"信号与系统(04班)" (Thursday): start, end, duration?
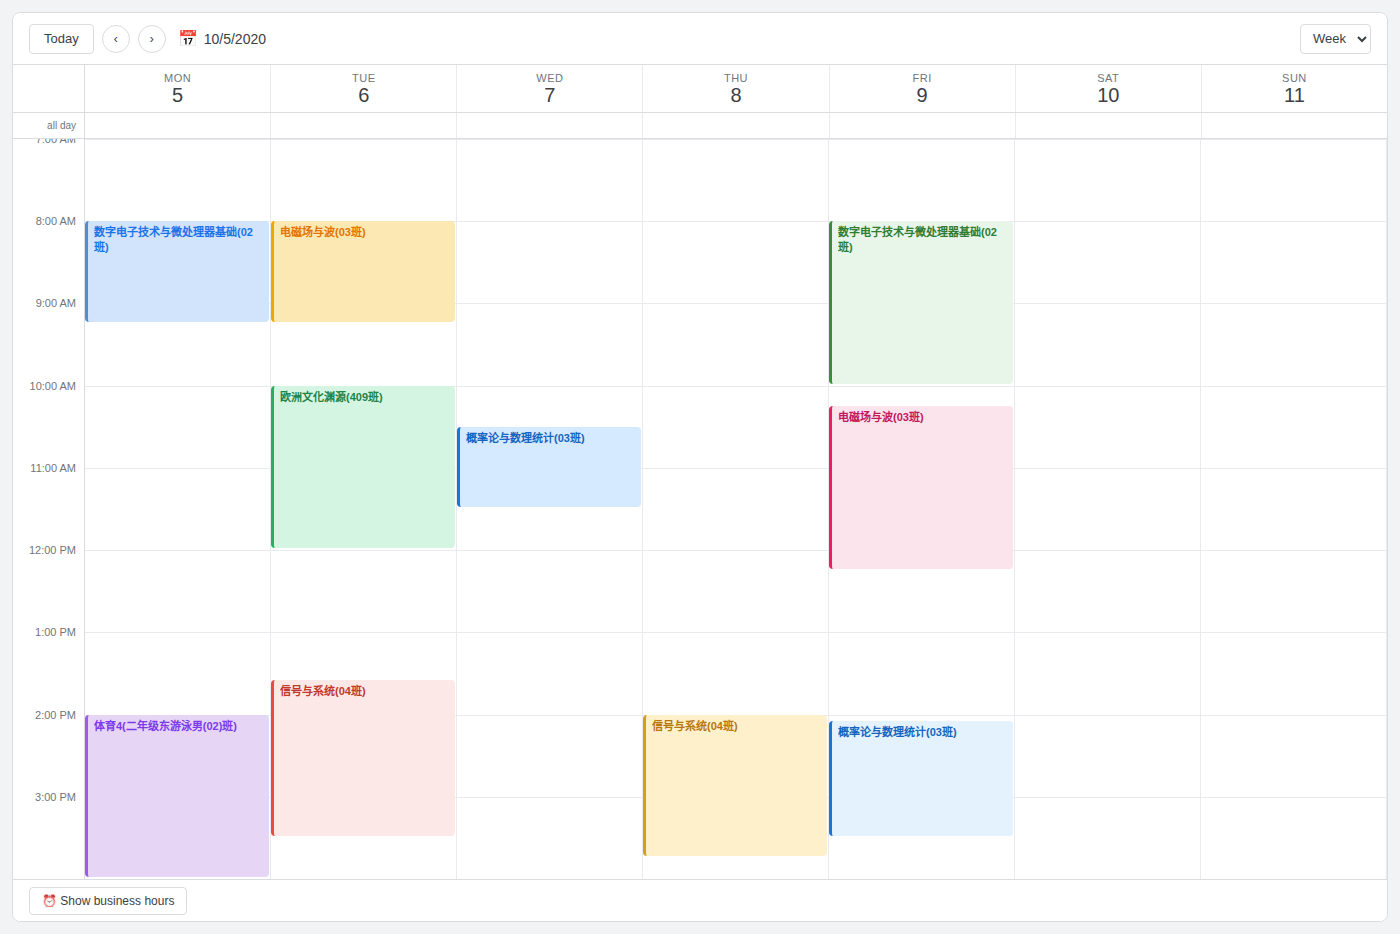
2:00 PM to 3:45 PM, 1 hour 45 minutes